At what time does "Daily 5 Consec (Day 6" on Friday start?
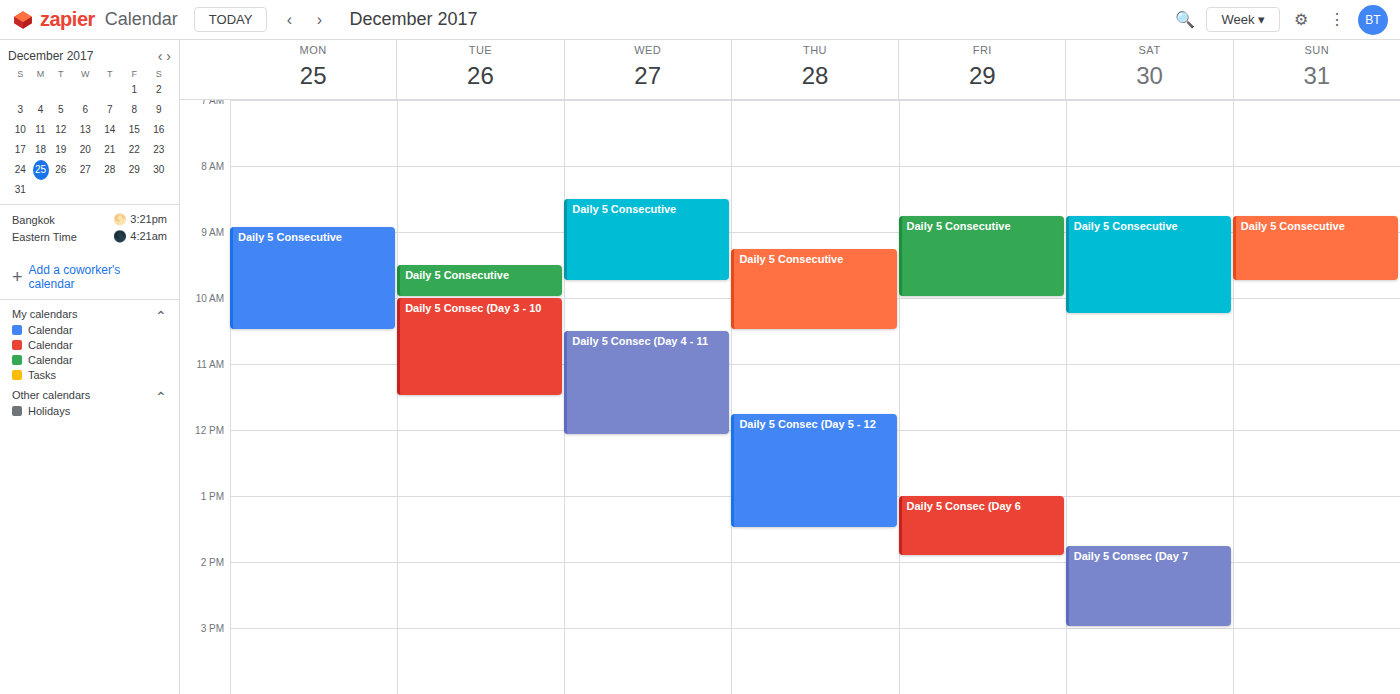
1:00 PM